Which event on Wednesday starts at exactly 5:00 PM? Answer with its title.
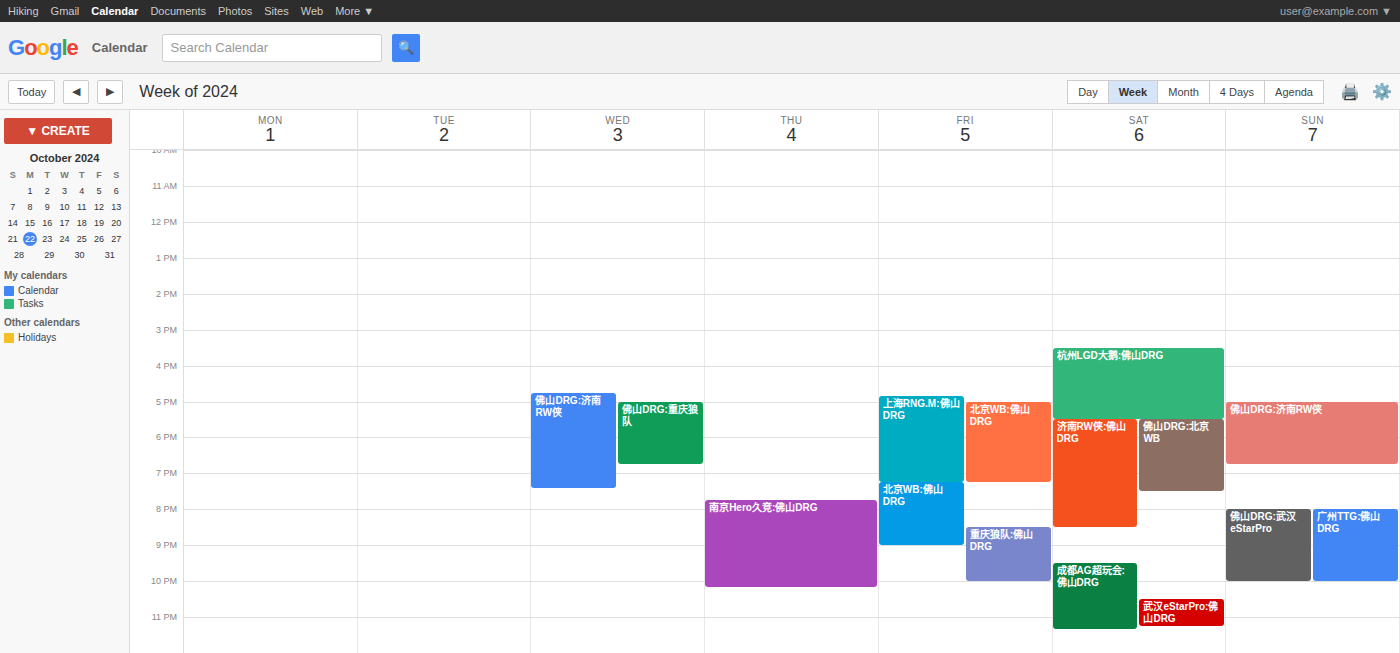
"佛山DRG:重庆狼队"